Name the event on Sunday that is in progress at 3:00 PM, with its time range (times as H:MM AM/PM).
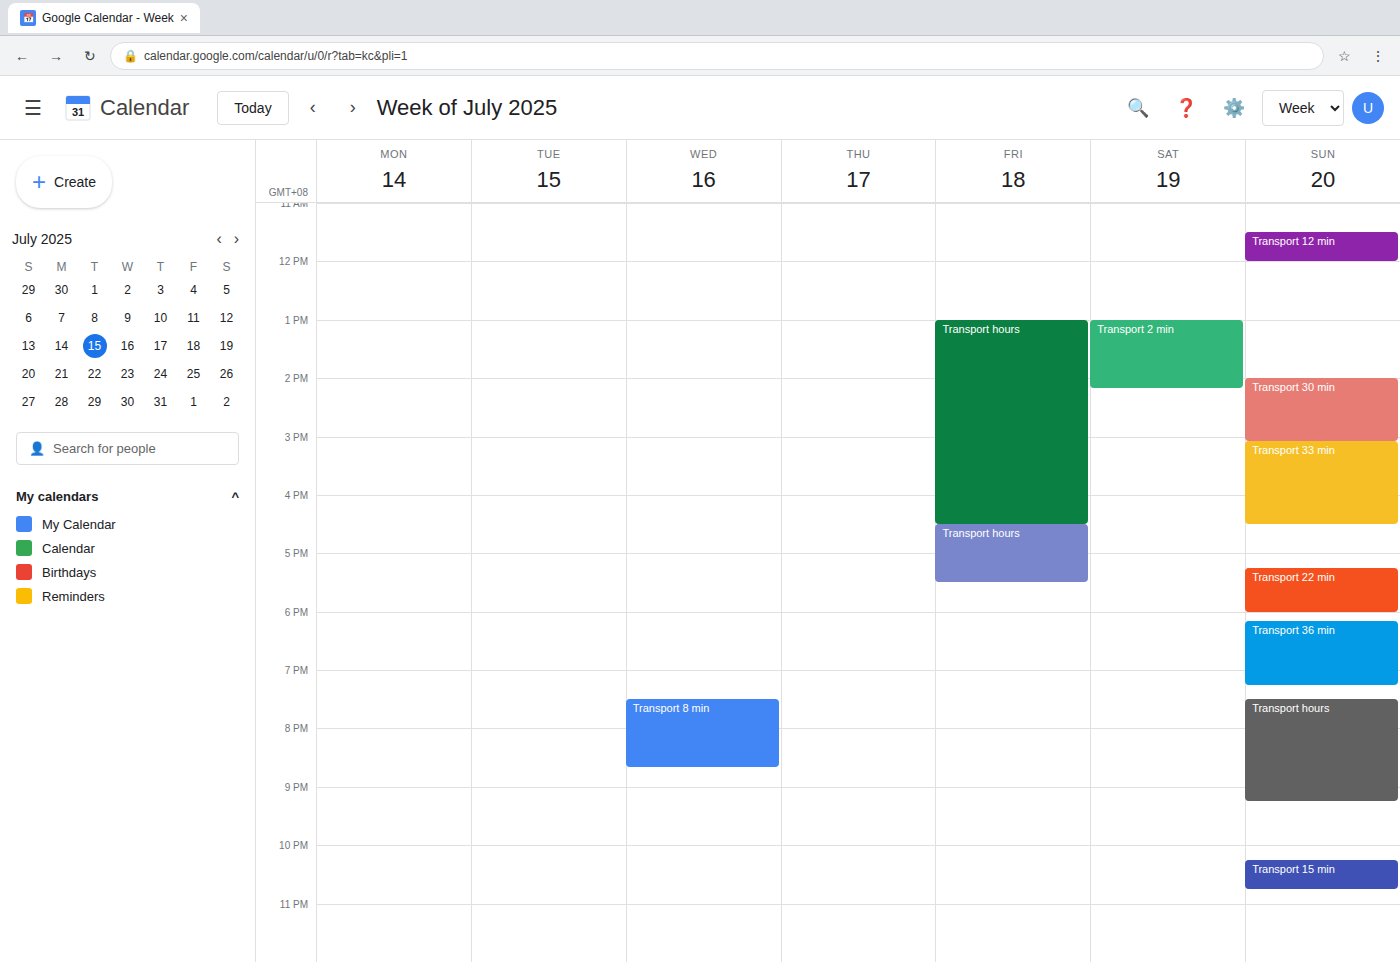
"Transport 30 min", 2:00 PM to 3:05 PM